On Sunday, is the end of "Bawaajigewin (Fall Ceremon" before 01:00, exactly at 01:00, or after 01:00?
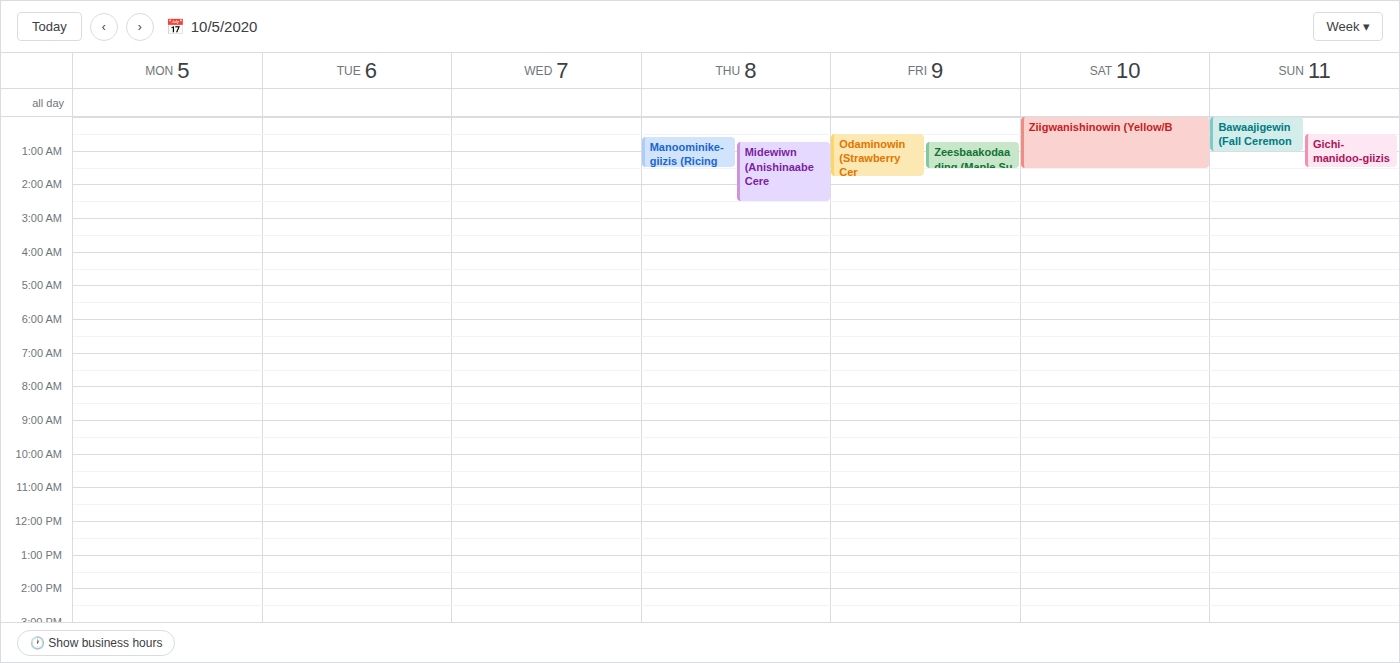
01:00 -- exactly at 01:00, on the 01:00 line.